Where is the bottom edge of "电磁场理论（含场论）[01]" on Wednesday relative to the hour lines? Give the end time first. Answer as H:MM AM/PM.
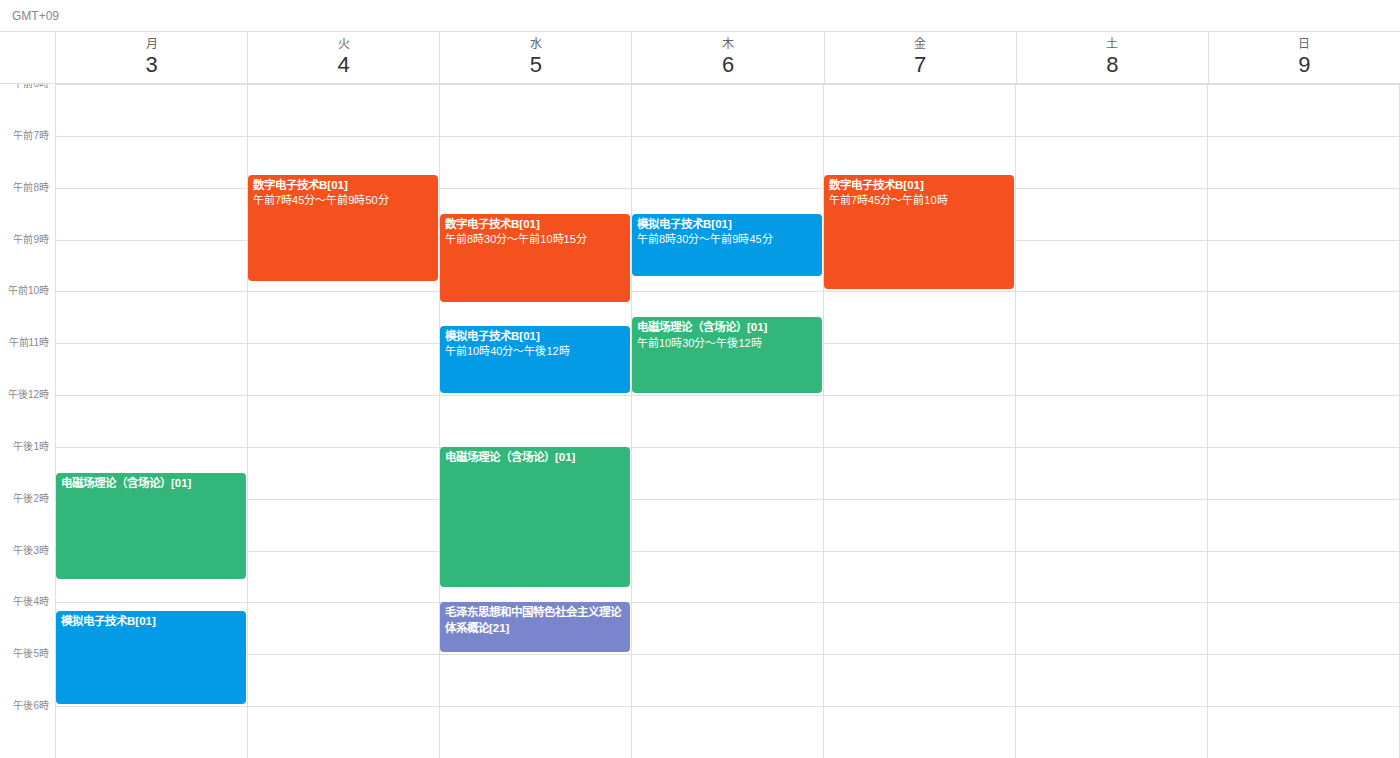
3:45 PM -- neither: three quarters of the way from the 3 PM line to the 4 PM line.